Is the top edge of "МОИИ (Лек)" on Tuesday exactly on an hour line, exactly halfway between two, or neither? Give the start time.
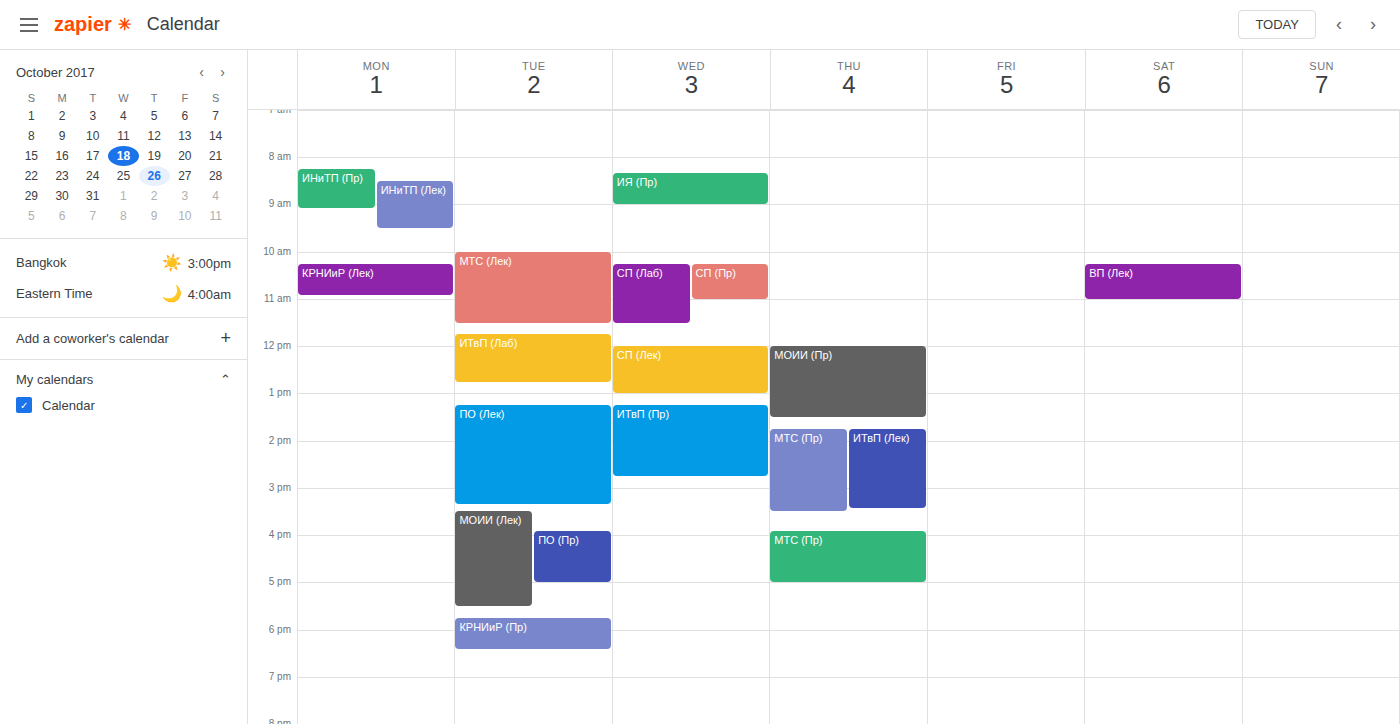
3:30 PM -- halfway between the 3 PM and 4 PM lines.